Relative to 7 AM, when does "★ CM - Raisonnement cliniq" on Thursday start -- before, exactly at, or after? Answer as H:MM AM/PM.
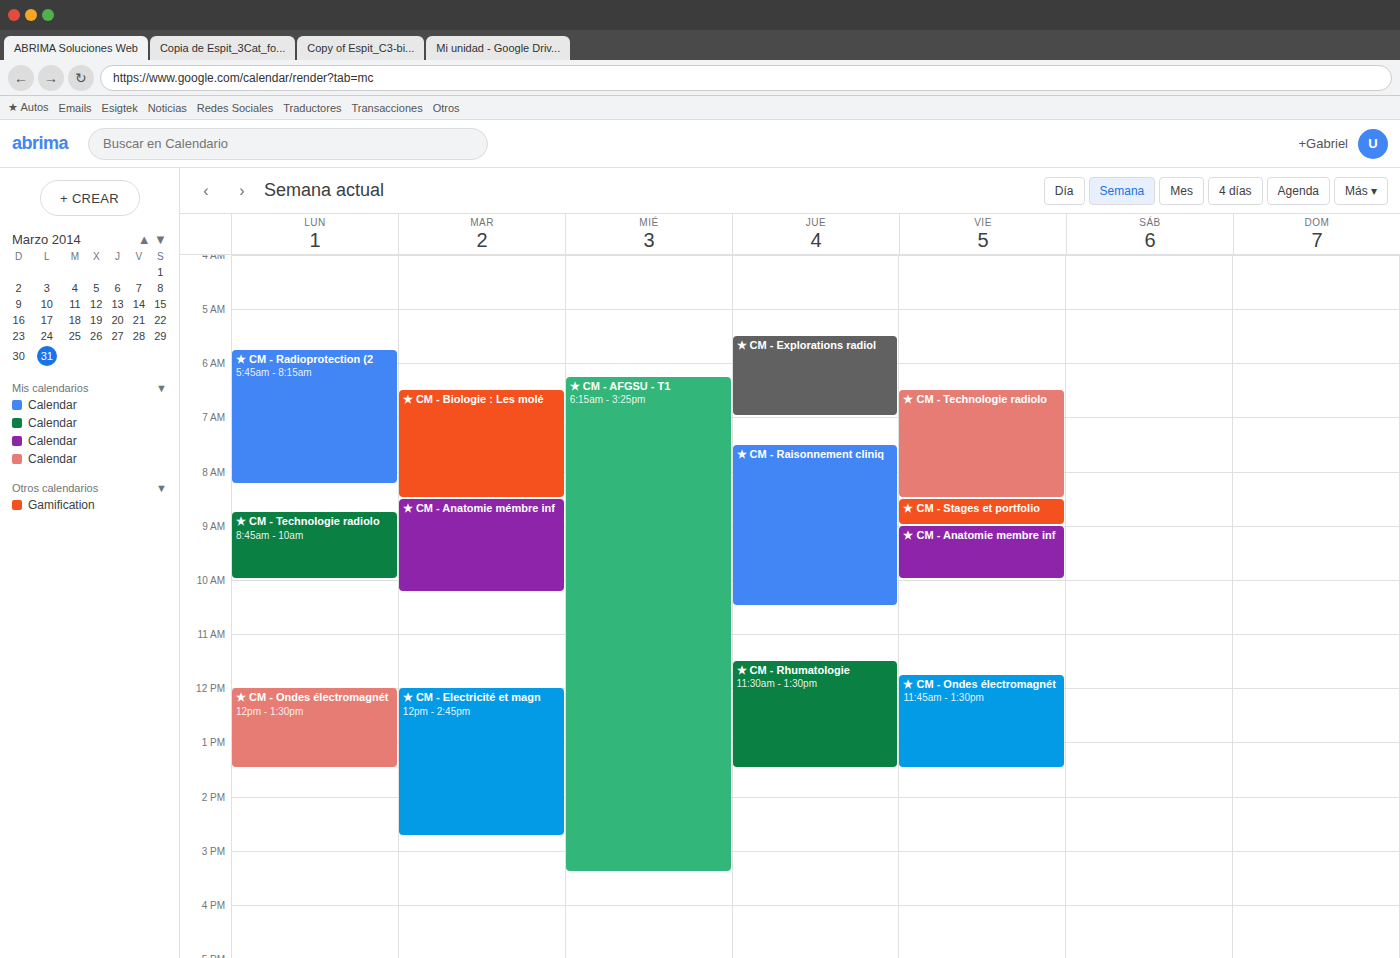
7:30 AM -- after 7 AM, 30 minutes below the 7 AM line.